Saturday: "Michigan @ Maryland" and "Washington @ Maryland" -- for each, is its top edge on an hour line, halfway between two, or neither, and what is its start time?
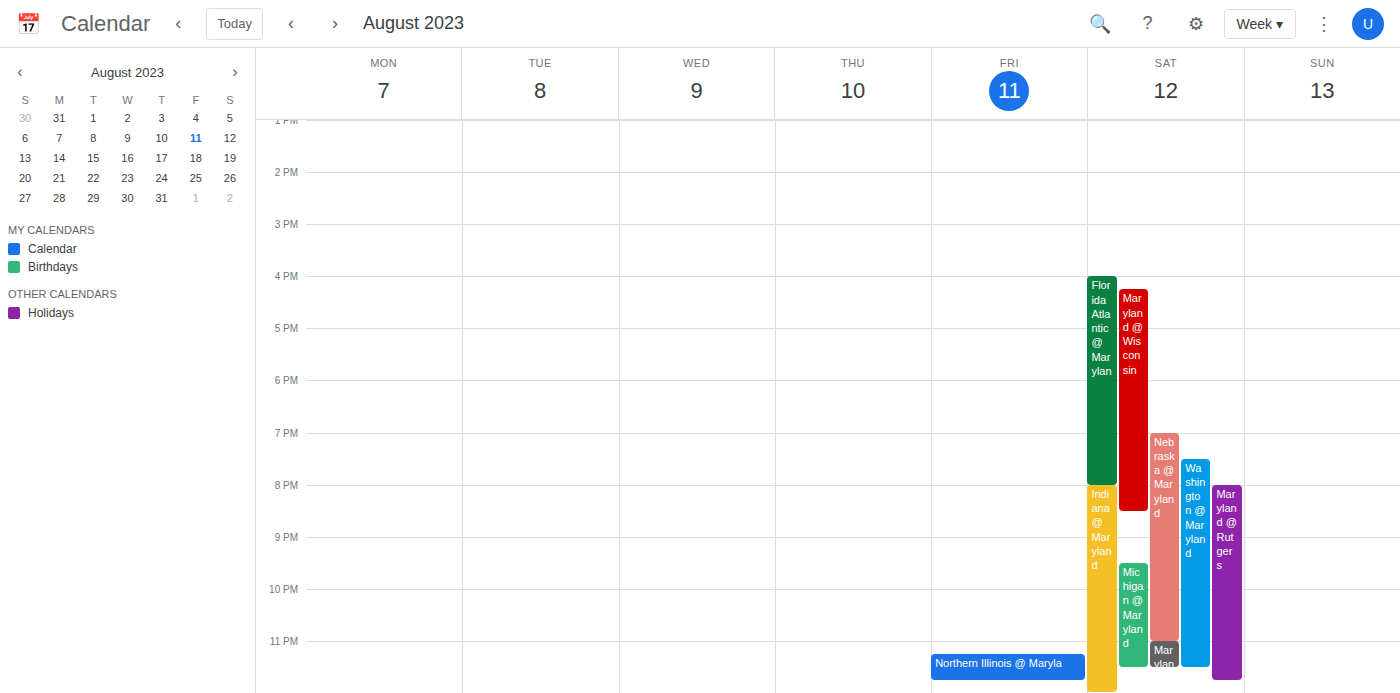
"Michigan @ Maryland": 9:30 PM, halfway between the 9 PM and 10 PM lines. "Washington @ Maryland": 7:30 PM, halfway between the 7 PM and 8 PM lines.